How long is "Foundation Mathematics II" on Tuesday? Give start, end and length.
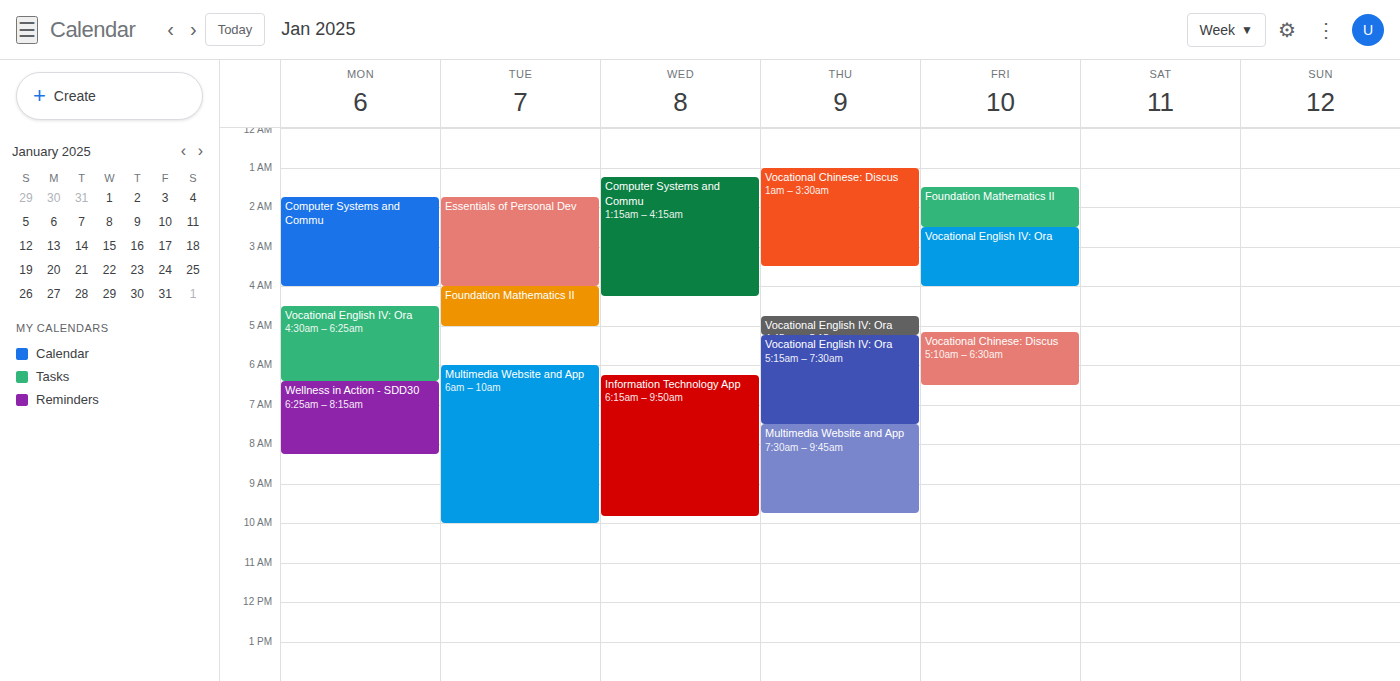
04:00 to 05:00, 1 hour